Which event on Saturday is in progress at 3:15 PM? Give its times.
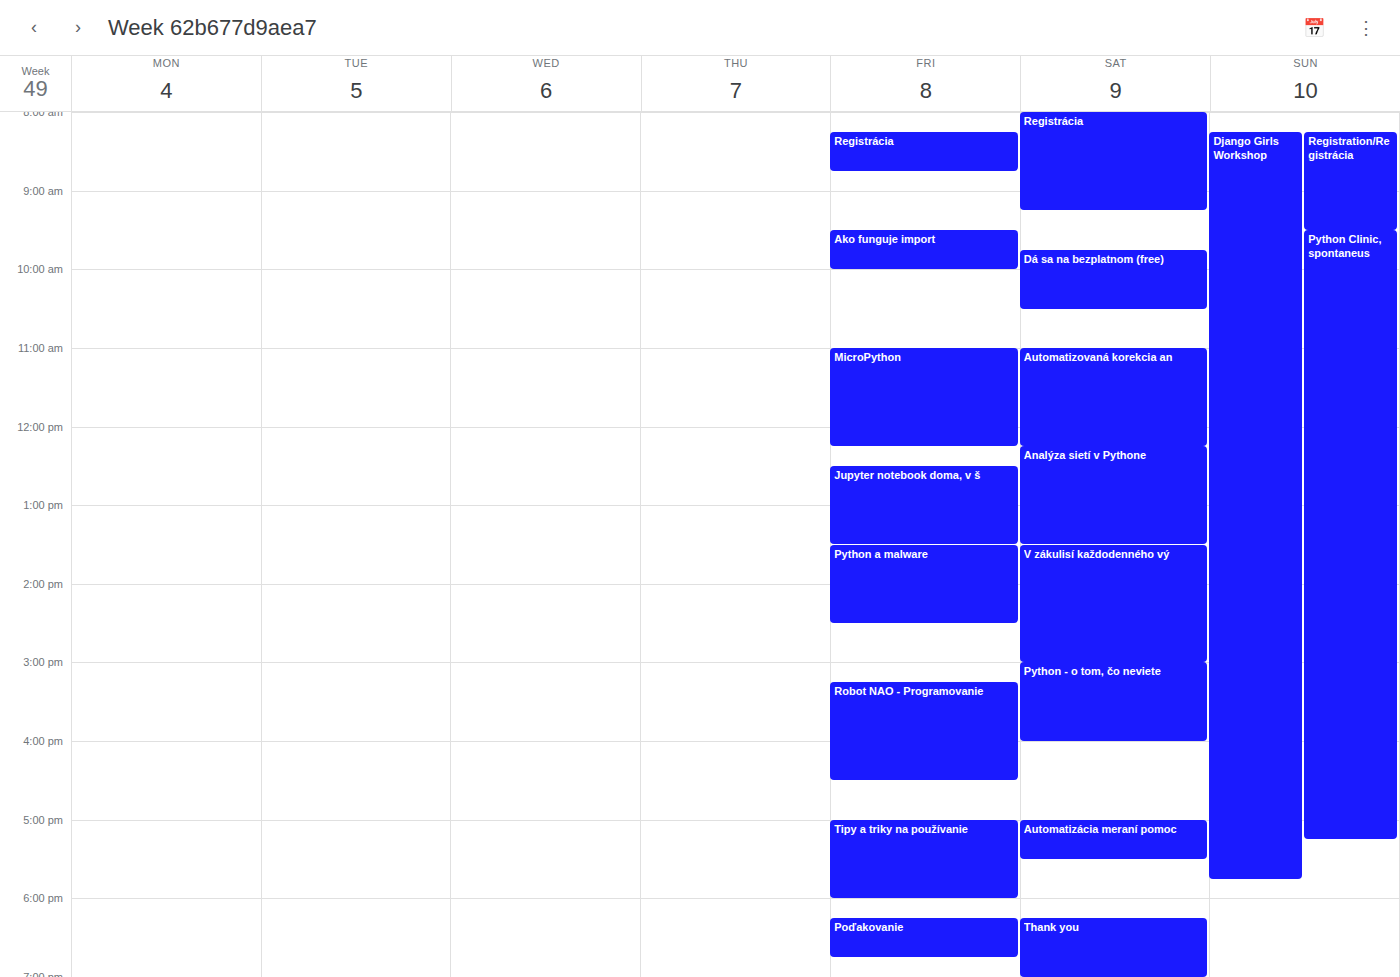
"Python - o tom, čo neviete", 3:00 PM to 4:00 PM